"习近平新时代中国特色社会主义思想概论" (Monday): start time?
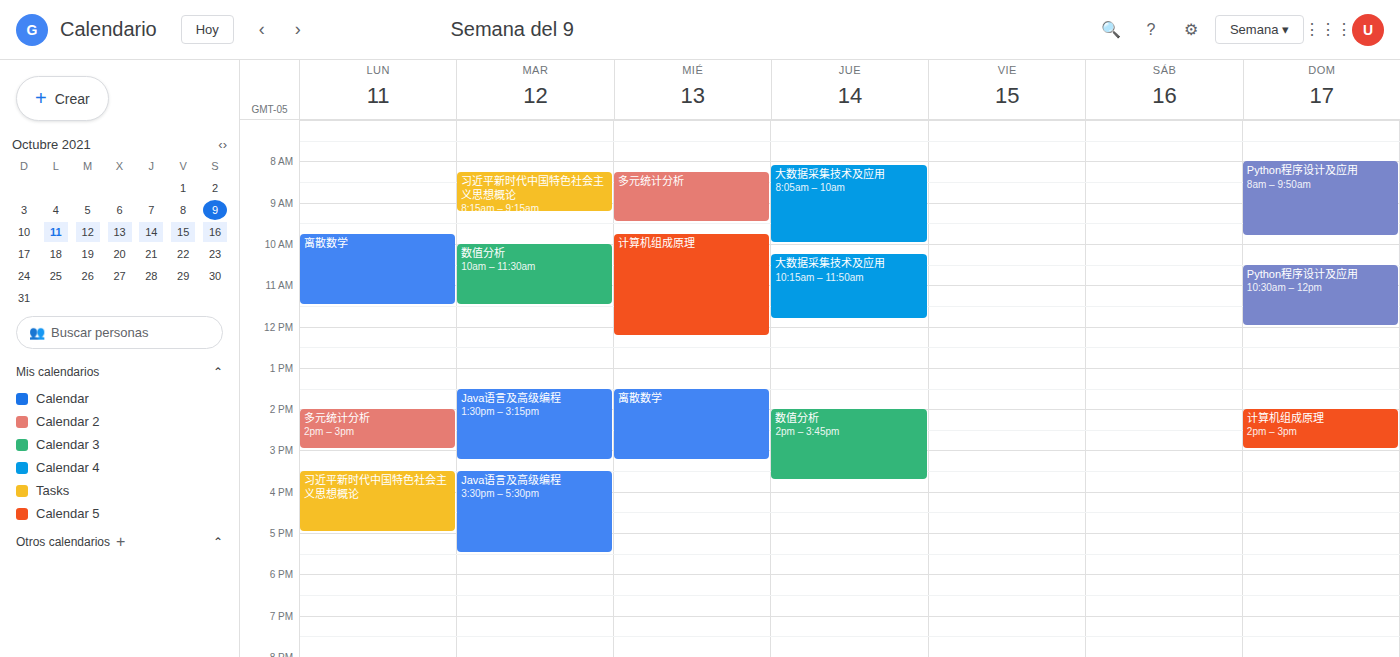
3:30 PM